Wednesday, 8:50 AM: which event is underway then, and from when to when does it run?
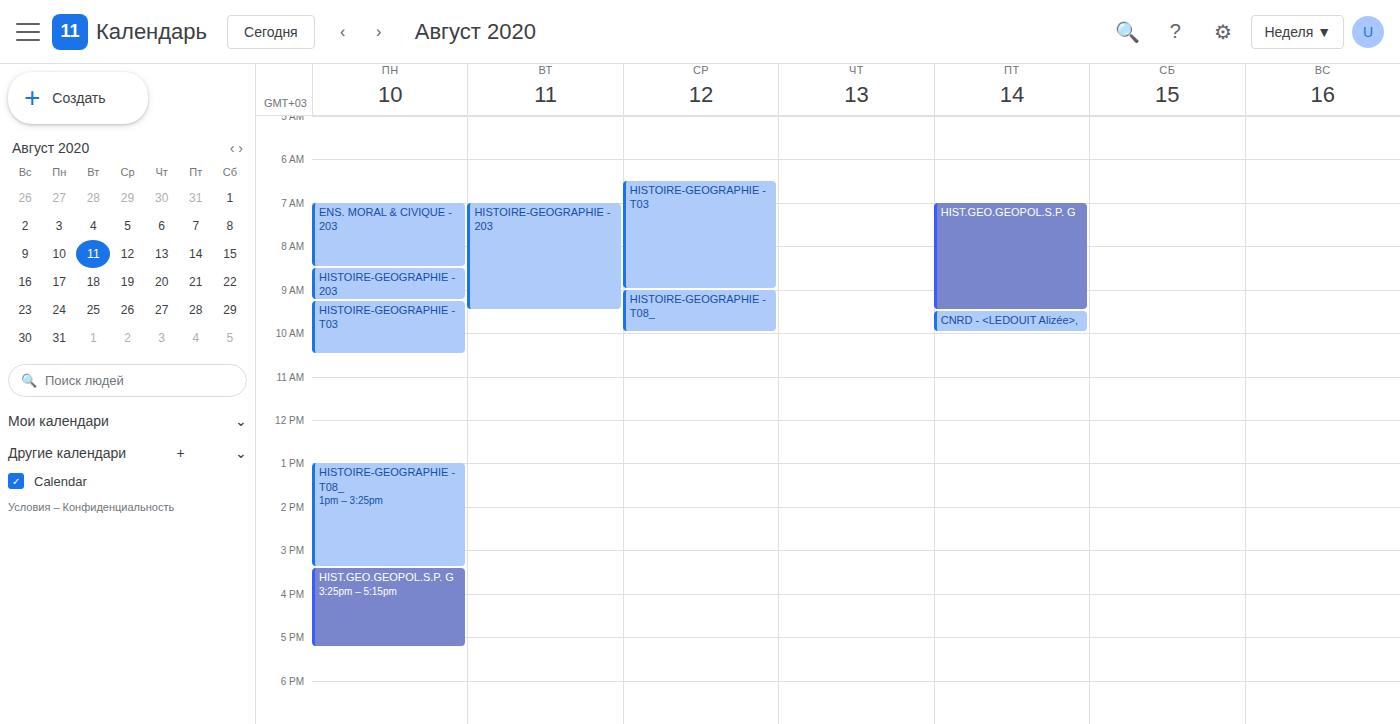
"HISTOIRE-GEOGRAPHIE - T03", 6:30 AM to 9:00 AM